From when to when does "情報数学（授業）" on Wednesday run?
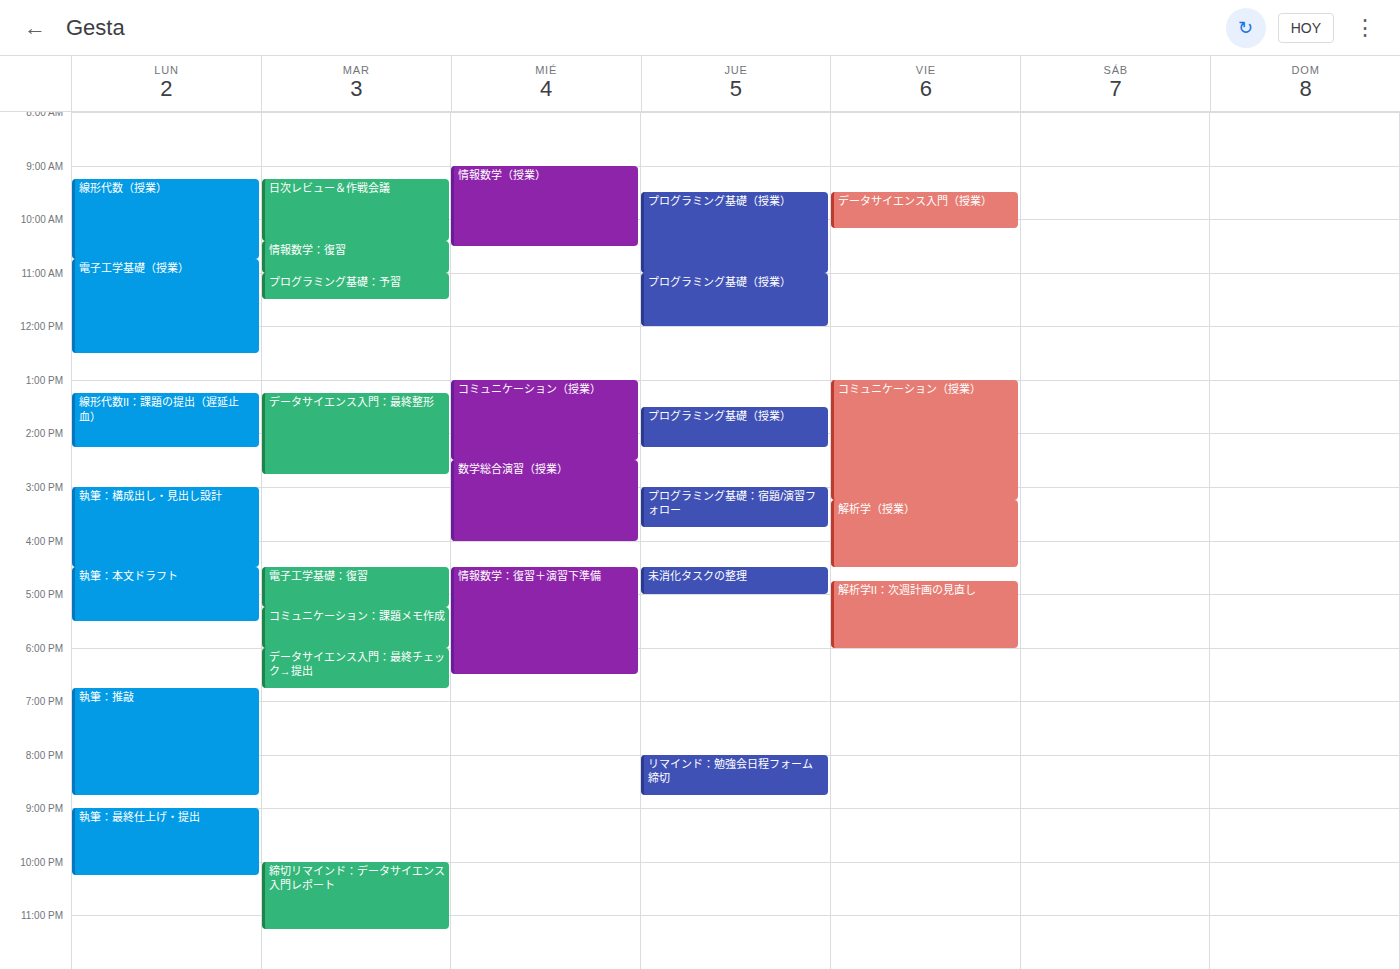
9:00 AM to 10:30 AM